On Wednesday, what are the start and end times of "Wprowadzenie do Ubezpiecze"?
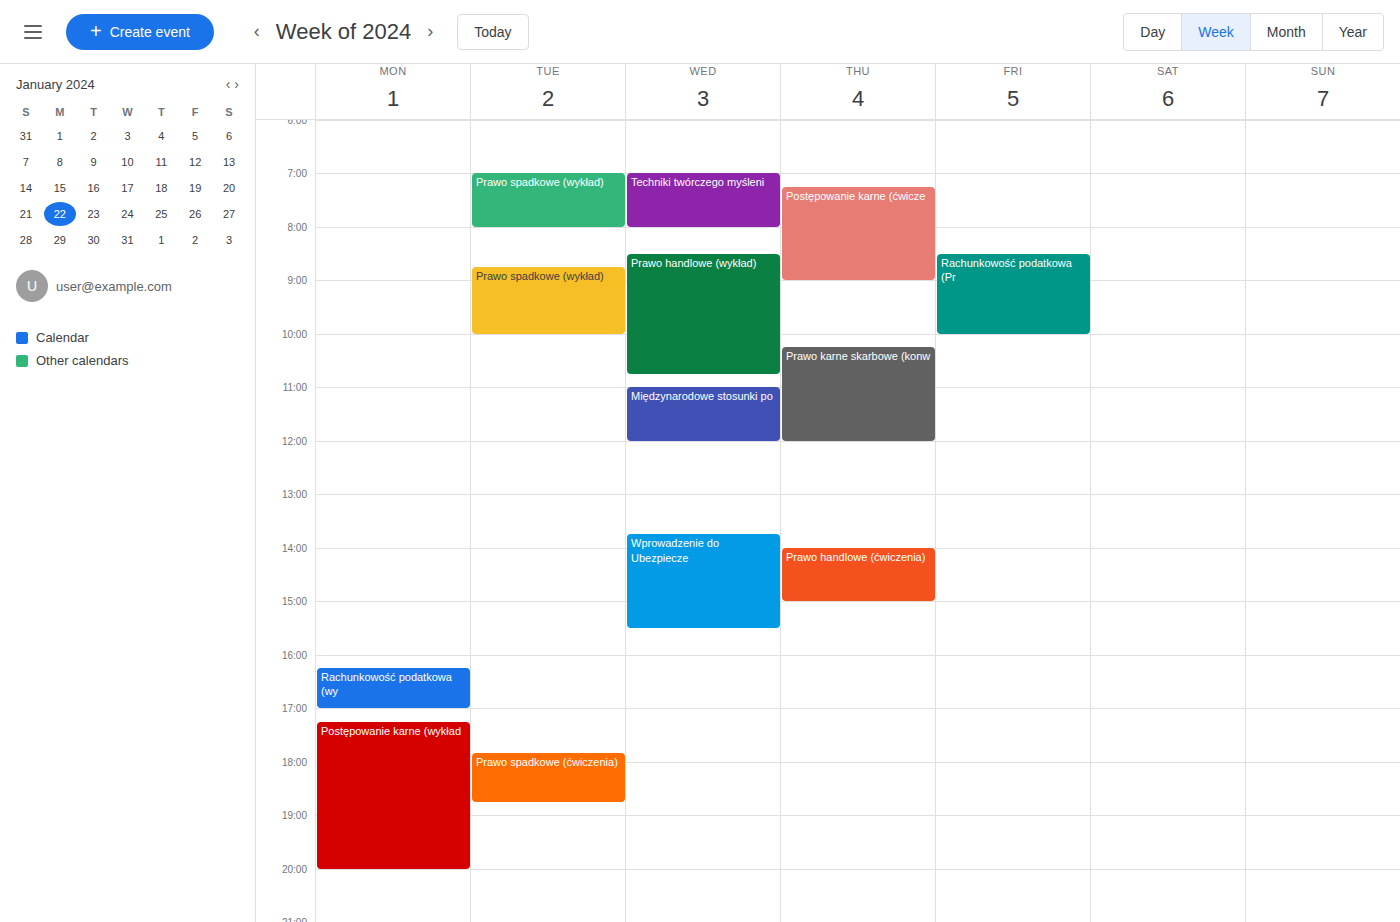
1:45 PM to 3:30 PM